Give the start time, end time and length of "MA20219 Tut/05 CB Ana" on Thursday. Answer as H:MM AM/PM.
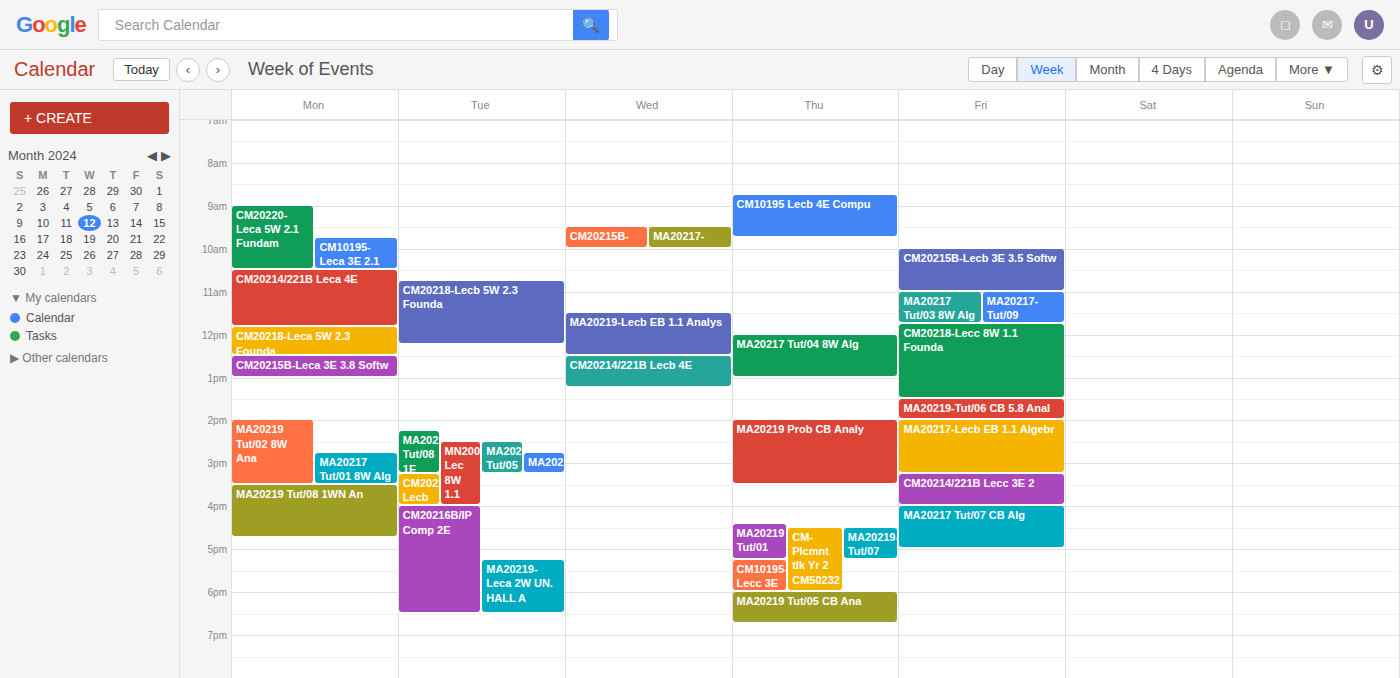
6:00 PM to 6:45 PM, 45 minutes